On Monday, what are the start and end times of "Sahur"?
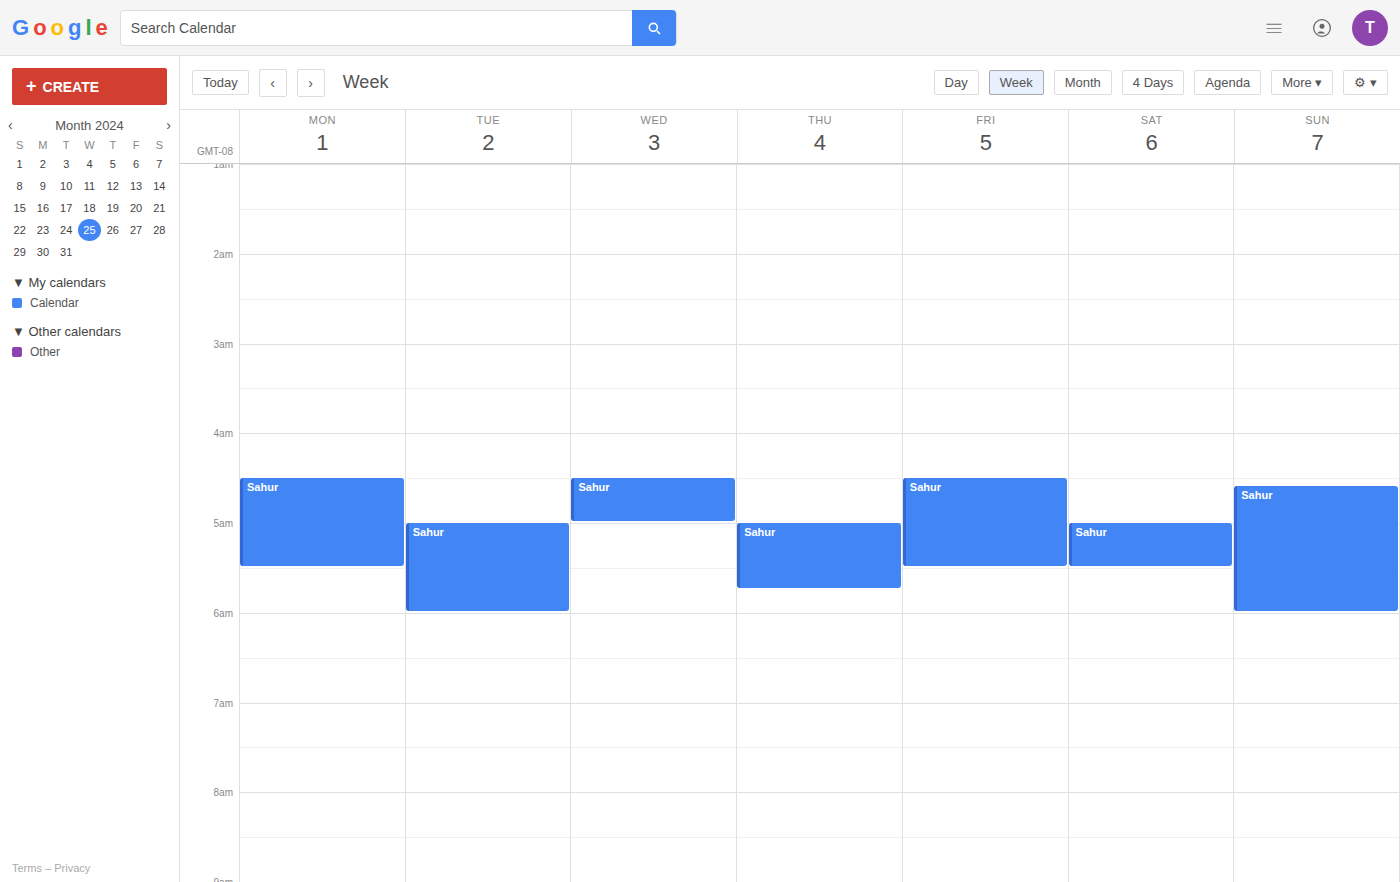
4:30 AM to 5:30 AM